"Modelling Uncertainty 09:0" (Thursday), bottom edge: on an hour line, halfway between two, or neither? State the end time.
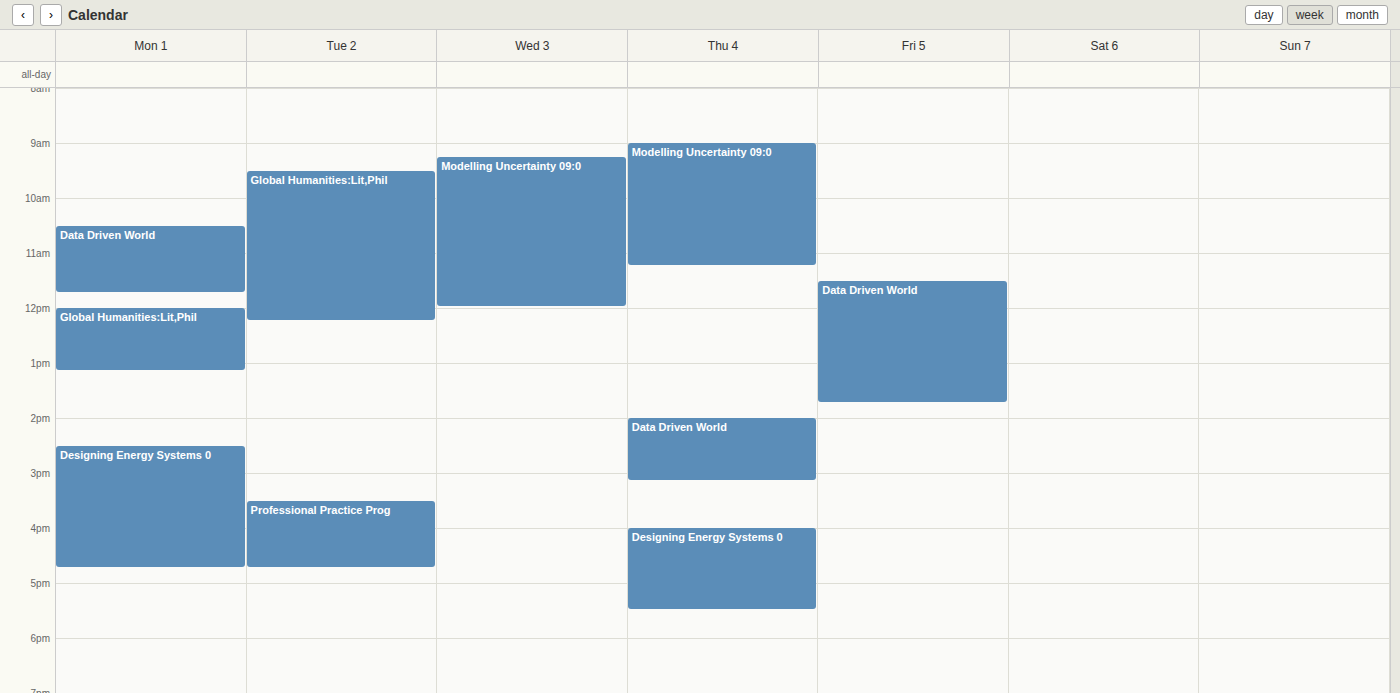
11:15 AM -- neither: a quarter of the way from the 11 AM line to the 12 PM line.